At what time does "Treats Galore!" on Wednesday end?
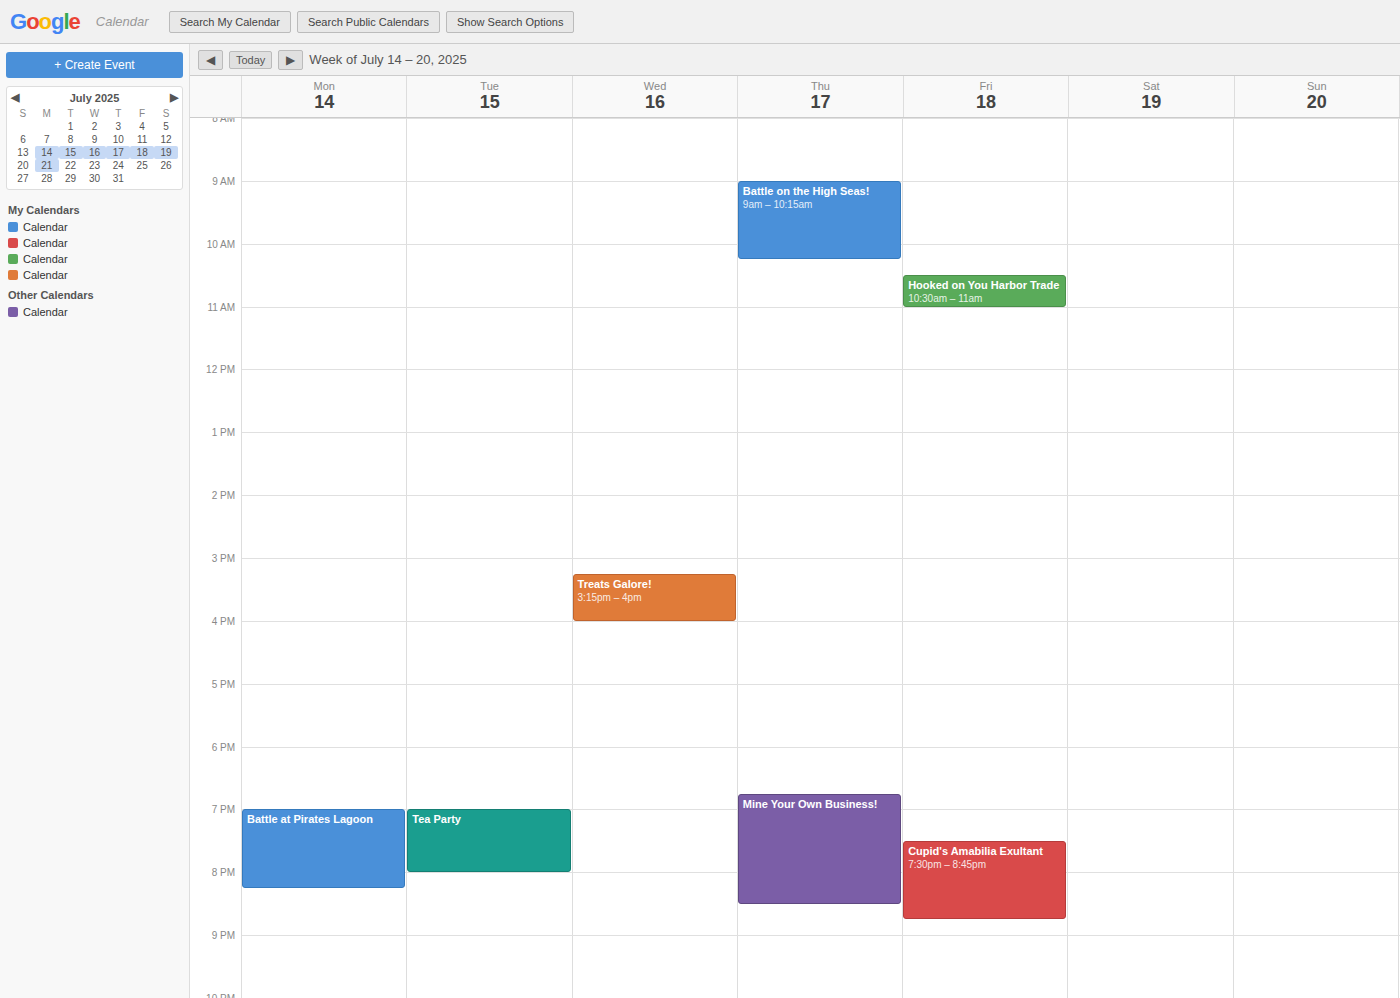
4:00 PM